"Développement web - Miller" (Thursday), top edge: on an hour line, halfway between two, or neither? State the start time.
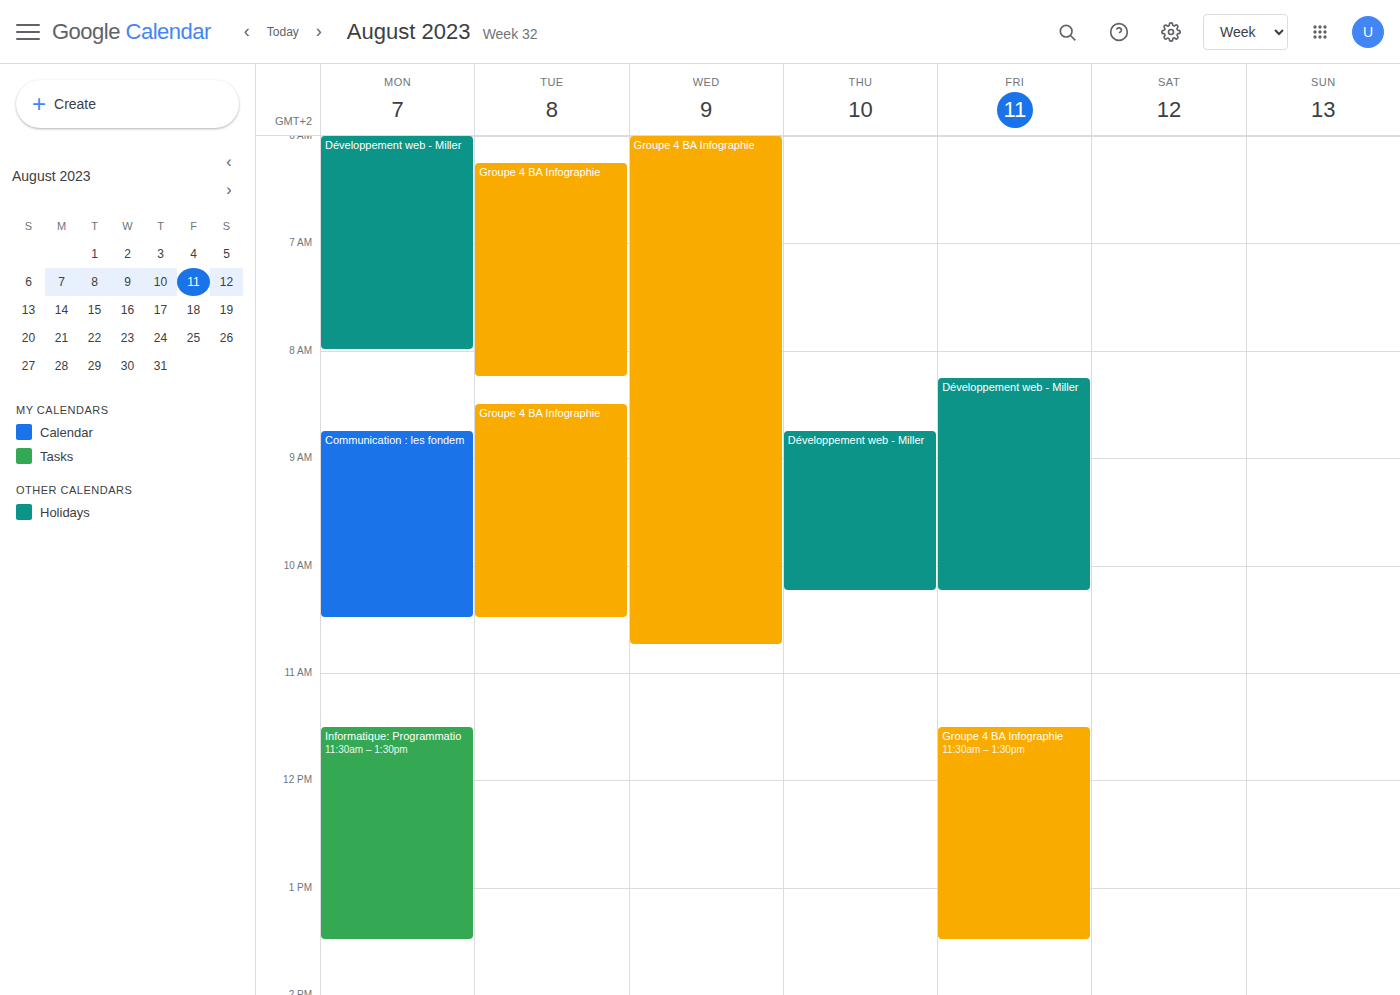
8:45 AM -- neither: three quarters of the way from the 8 AM line to the 9 AM line.